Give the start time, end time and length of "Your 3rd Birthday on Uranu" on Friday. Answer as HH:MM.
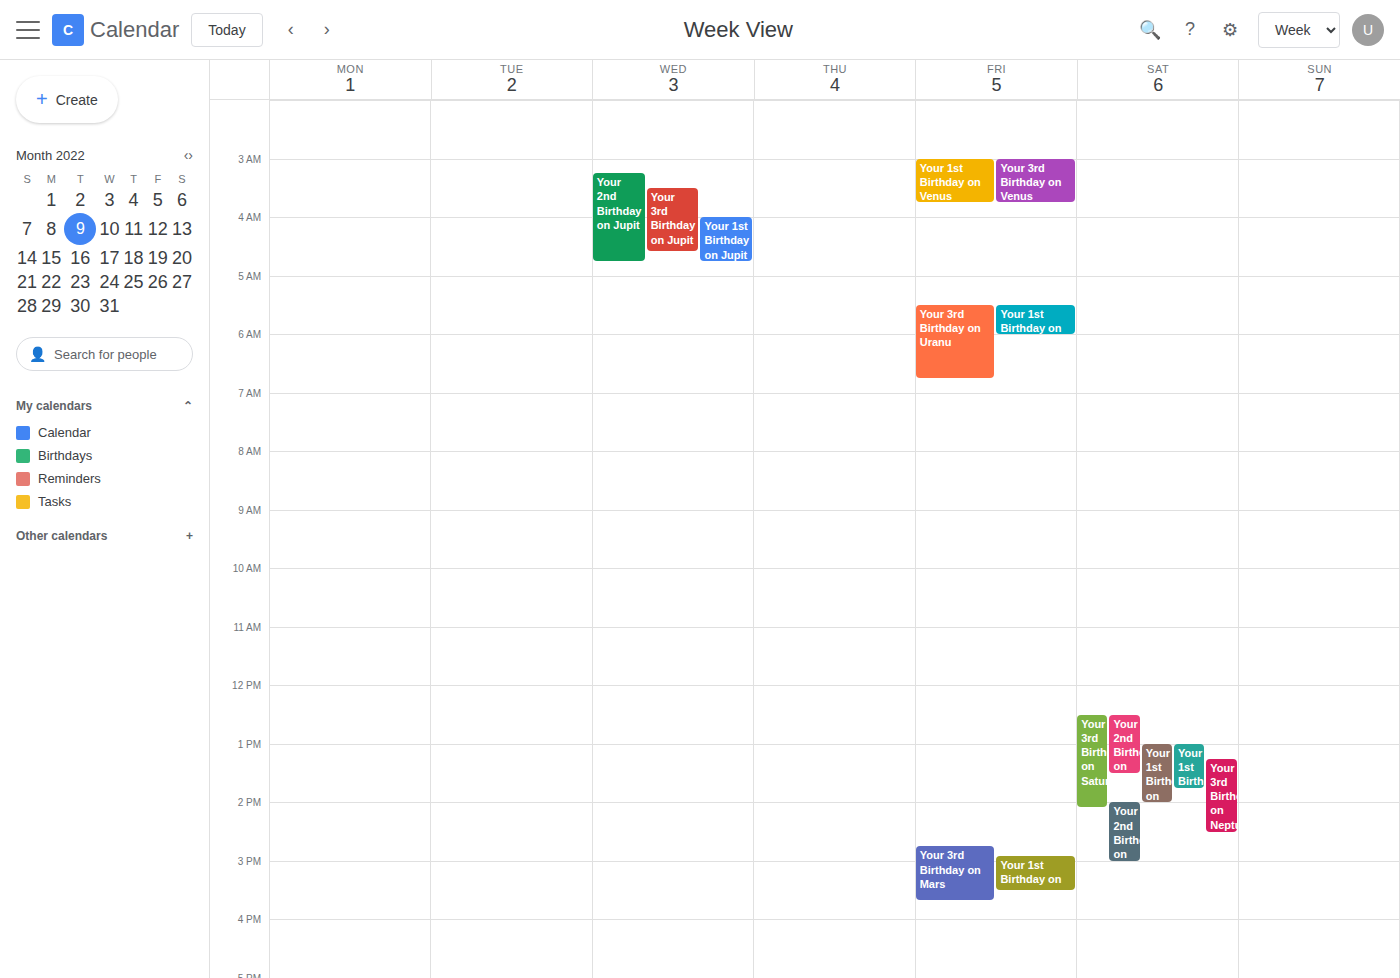
05:30 to 06:45, 1 hour 15 minutes